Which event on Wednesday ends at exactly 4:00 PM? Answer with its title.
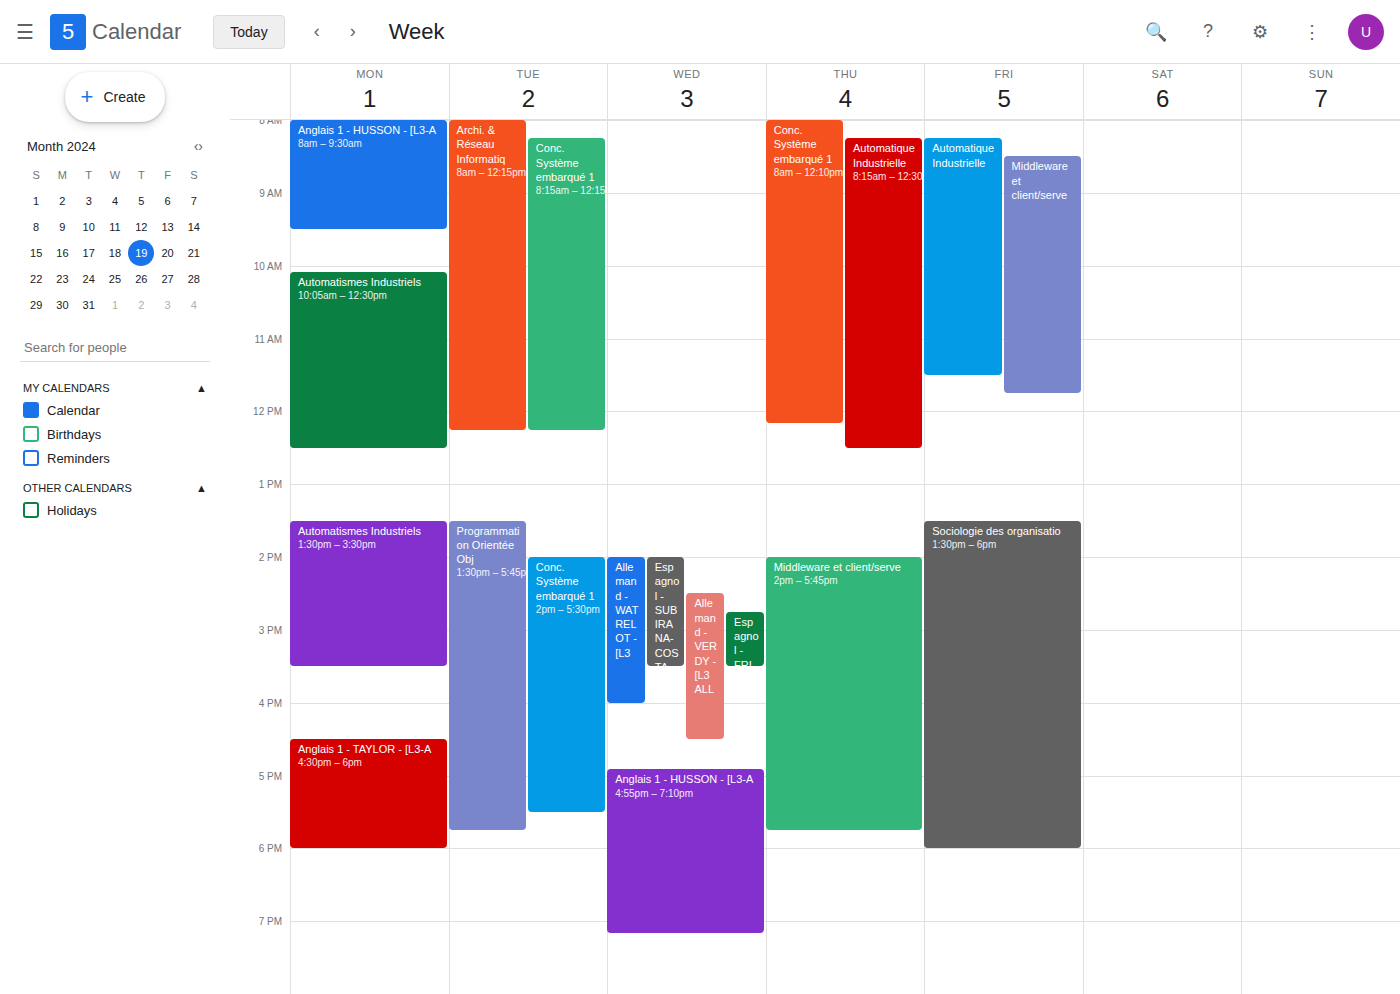
"Allemand - WATRELOT - [L3"